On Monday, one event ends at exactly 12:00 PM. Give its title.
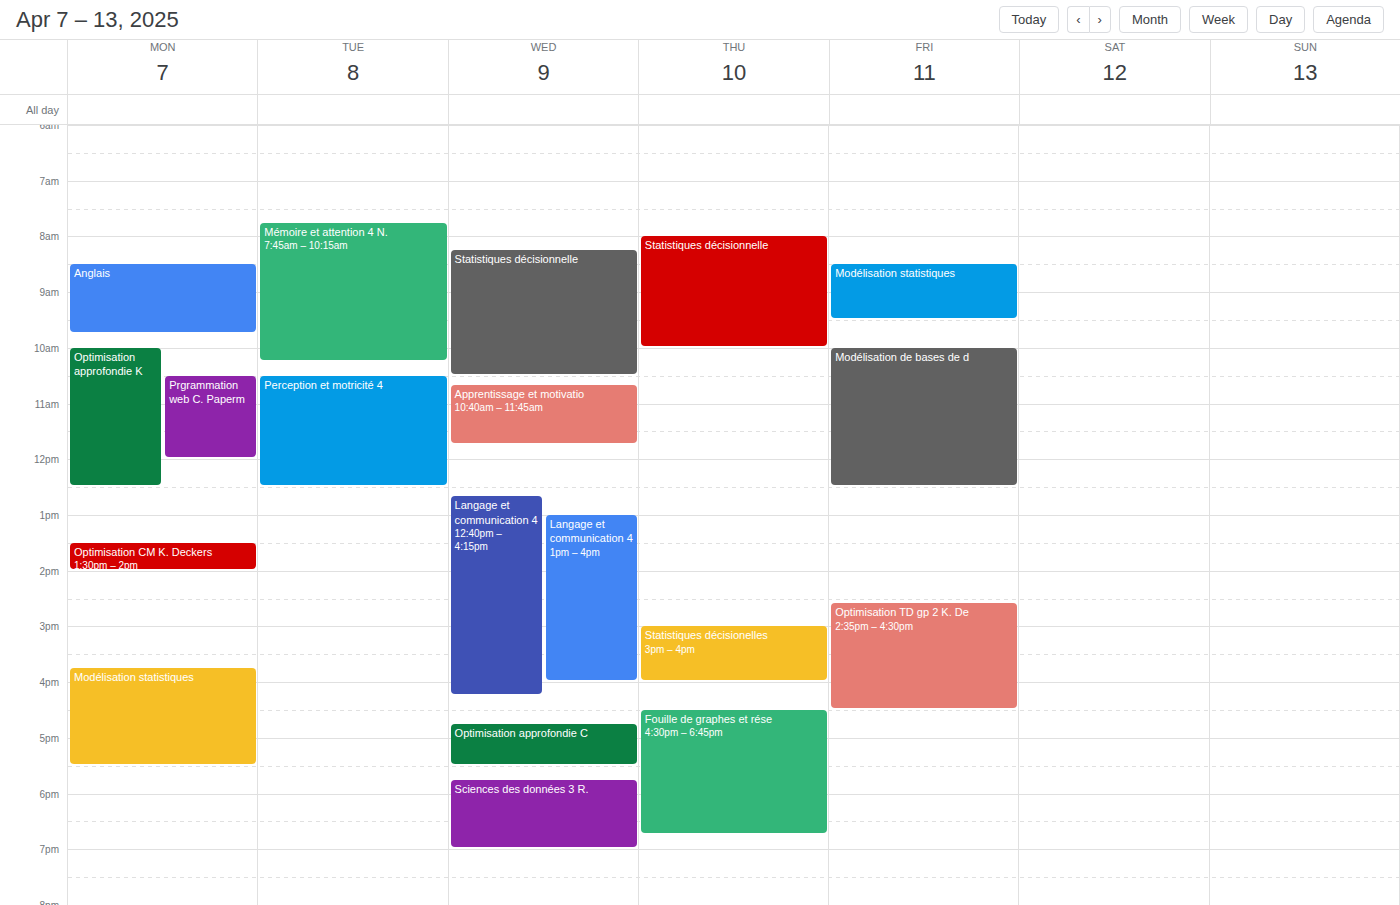
"Prgrammation web C. Paperm"